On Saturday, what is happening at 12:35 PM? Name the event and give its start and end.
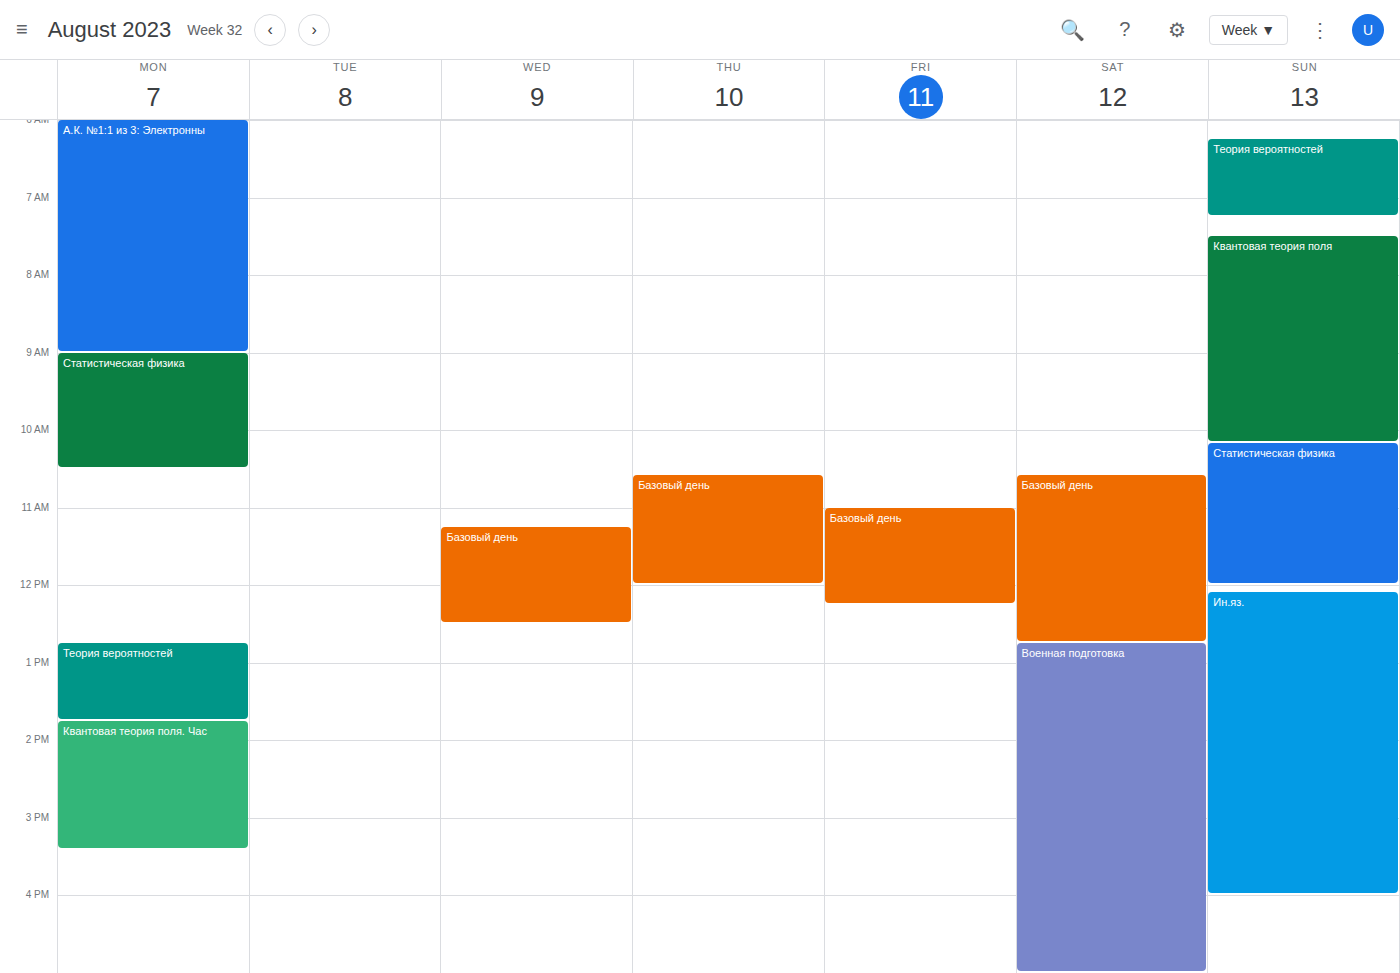
"Базовый день", 10:35 AM to 12:45 PM